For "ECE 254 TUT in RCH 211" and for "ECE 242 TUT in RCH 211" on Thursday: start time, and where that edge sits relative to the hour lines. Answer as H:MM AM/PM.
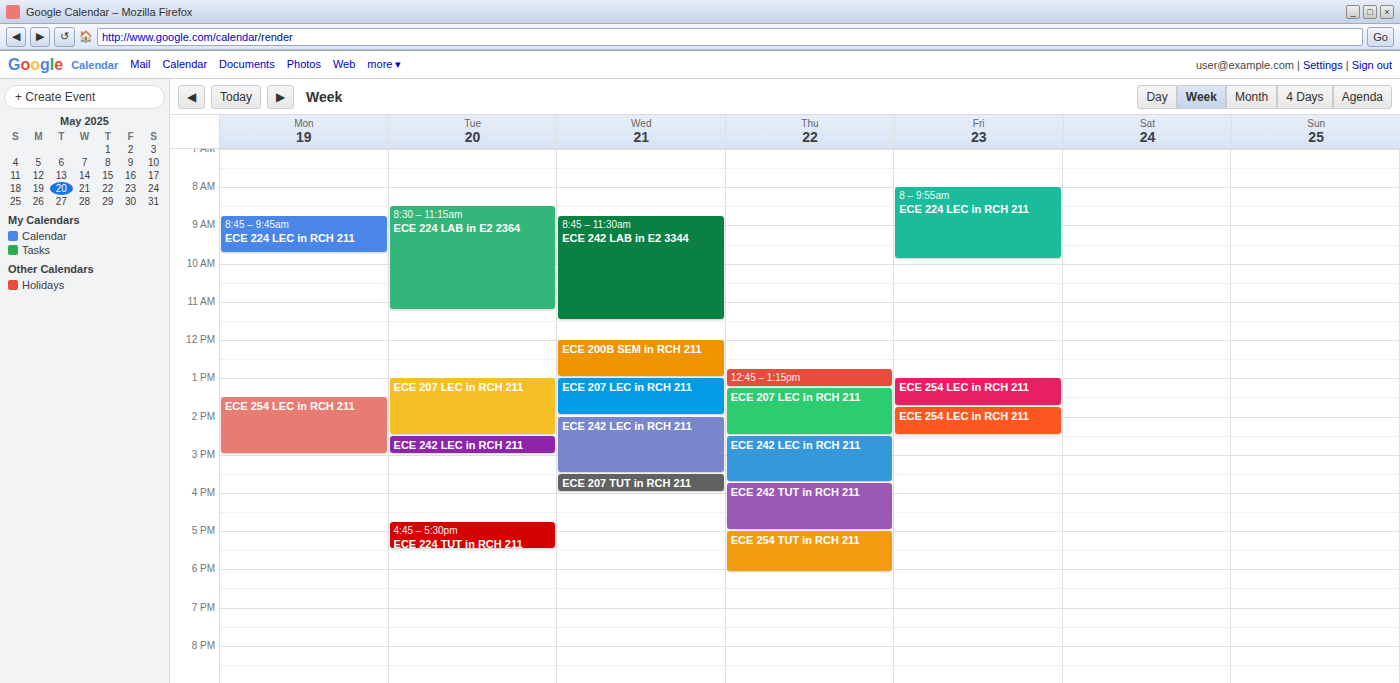
"ECE 254 TUT in RCH 211": 5:00 PM, exactly on the 5 PM line. "ECE 242 TUT in RCH 211": 3:45 PM, neither: three quarters of the way from the 3 PM line to the 4 PM line.